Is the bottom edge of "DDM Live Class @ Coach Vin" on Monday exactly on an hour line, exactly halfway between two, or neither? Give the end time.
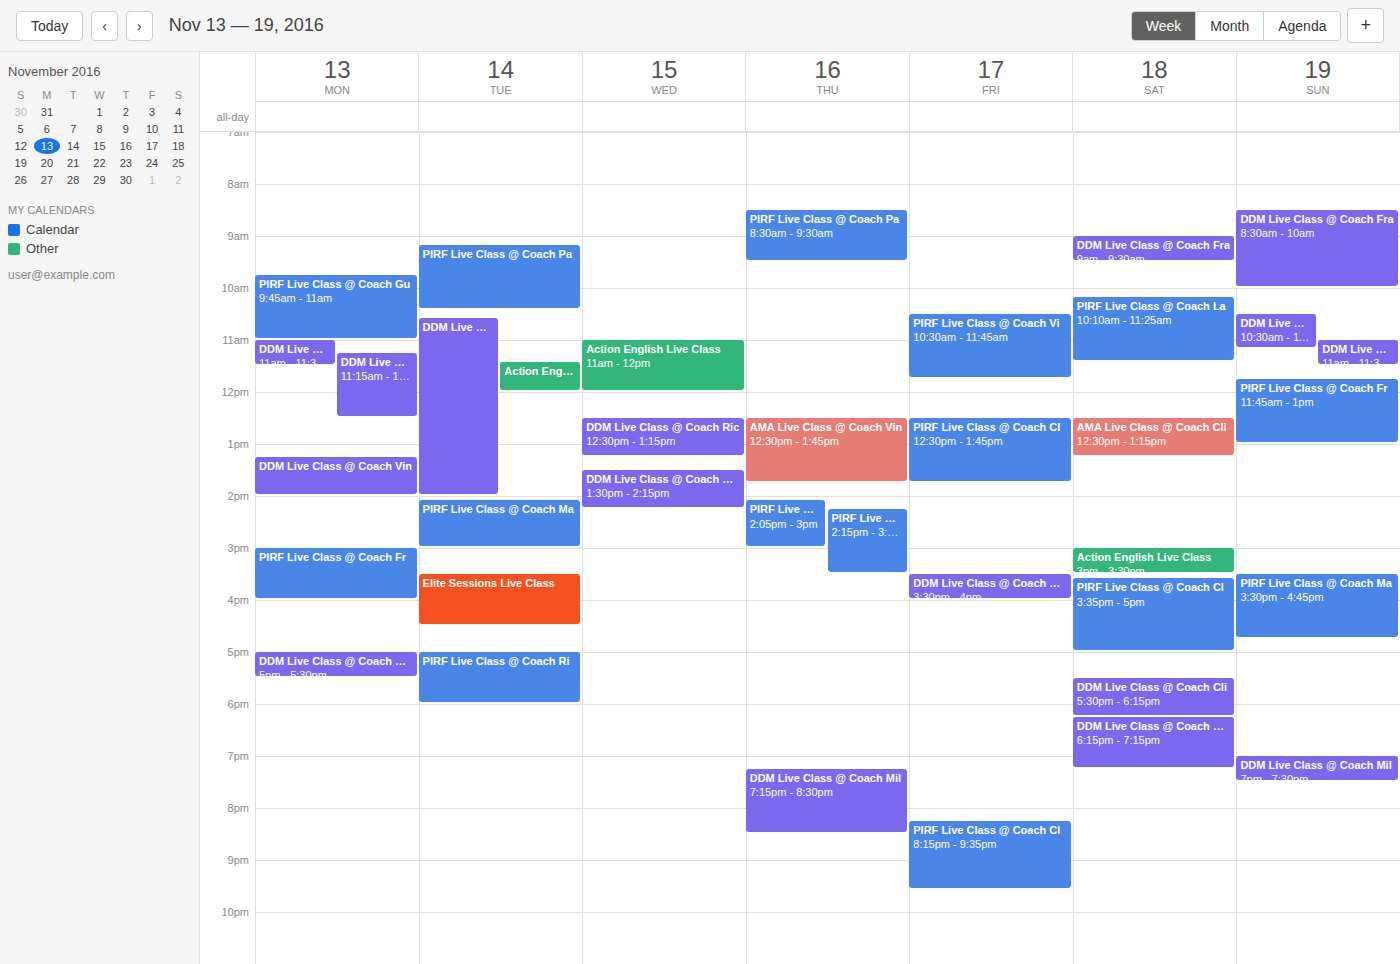
2:00 PM -- exactly on the 2 PM line.